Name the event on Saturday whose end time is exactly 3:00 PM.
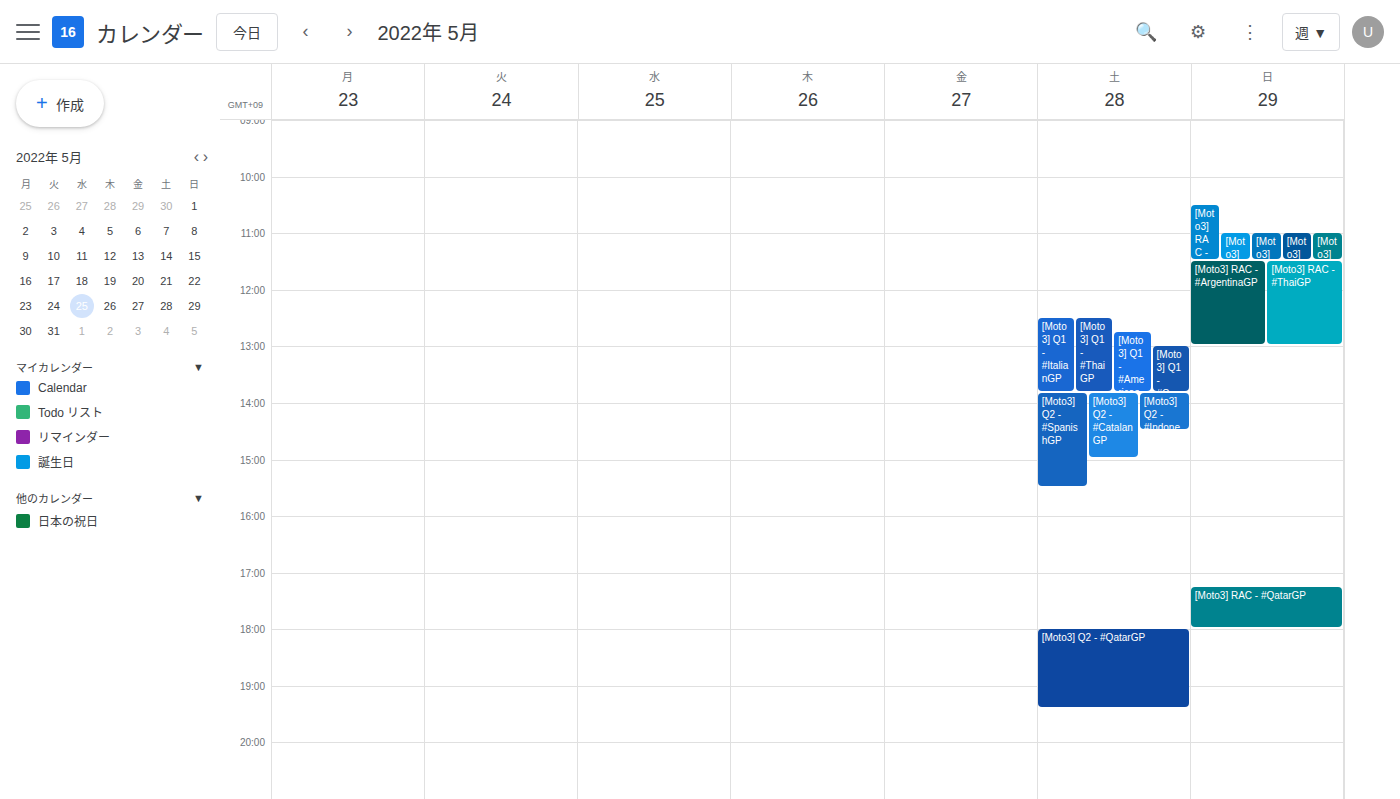
"[Moto3] Q2 - #CatalanGP"